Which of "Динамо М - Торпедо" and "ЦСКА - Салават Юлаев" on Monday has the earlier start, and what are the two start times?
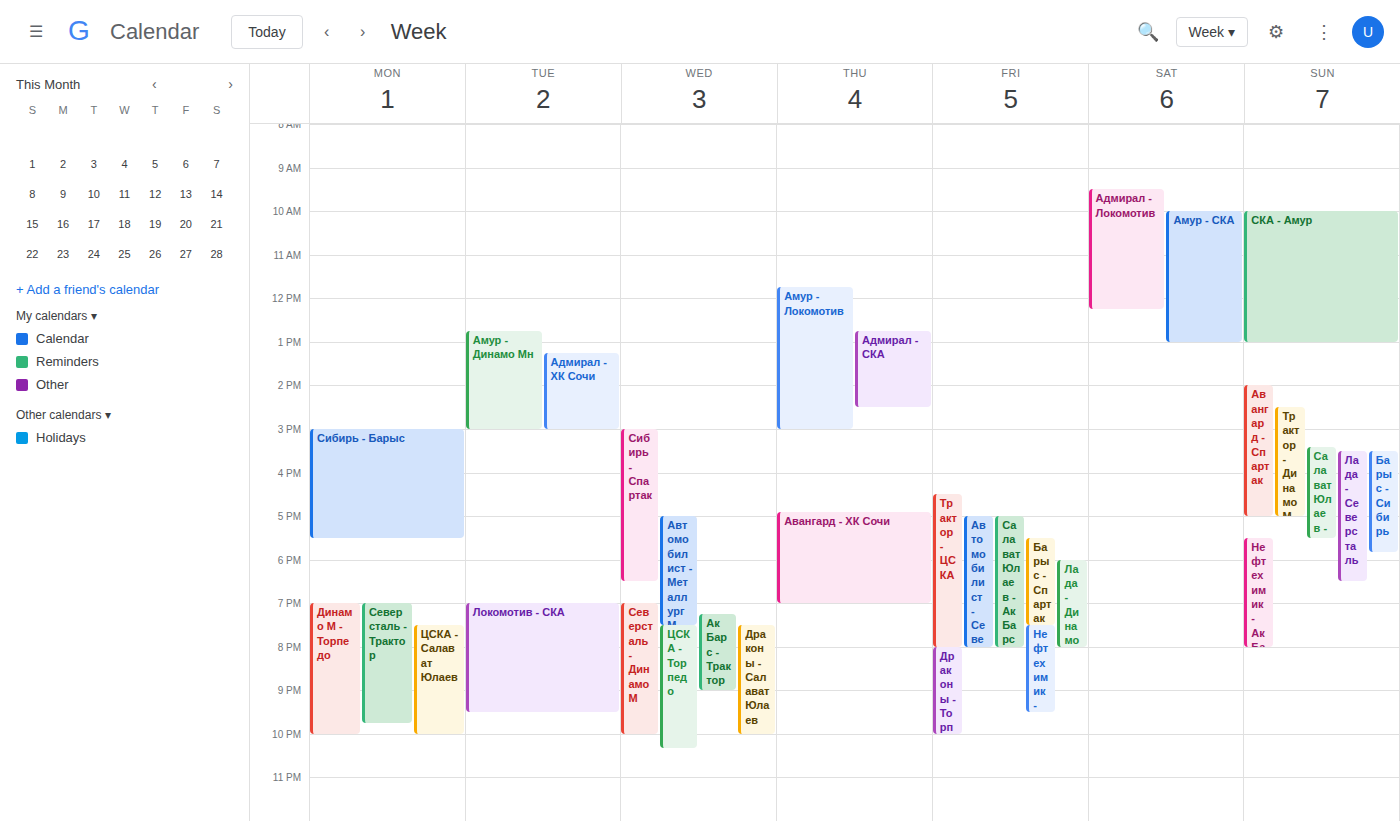
"Динамо М - Торпедо" 7:00 PM; "ЦСКА - Салават Юлаев" 7:30 PM.